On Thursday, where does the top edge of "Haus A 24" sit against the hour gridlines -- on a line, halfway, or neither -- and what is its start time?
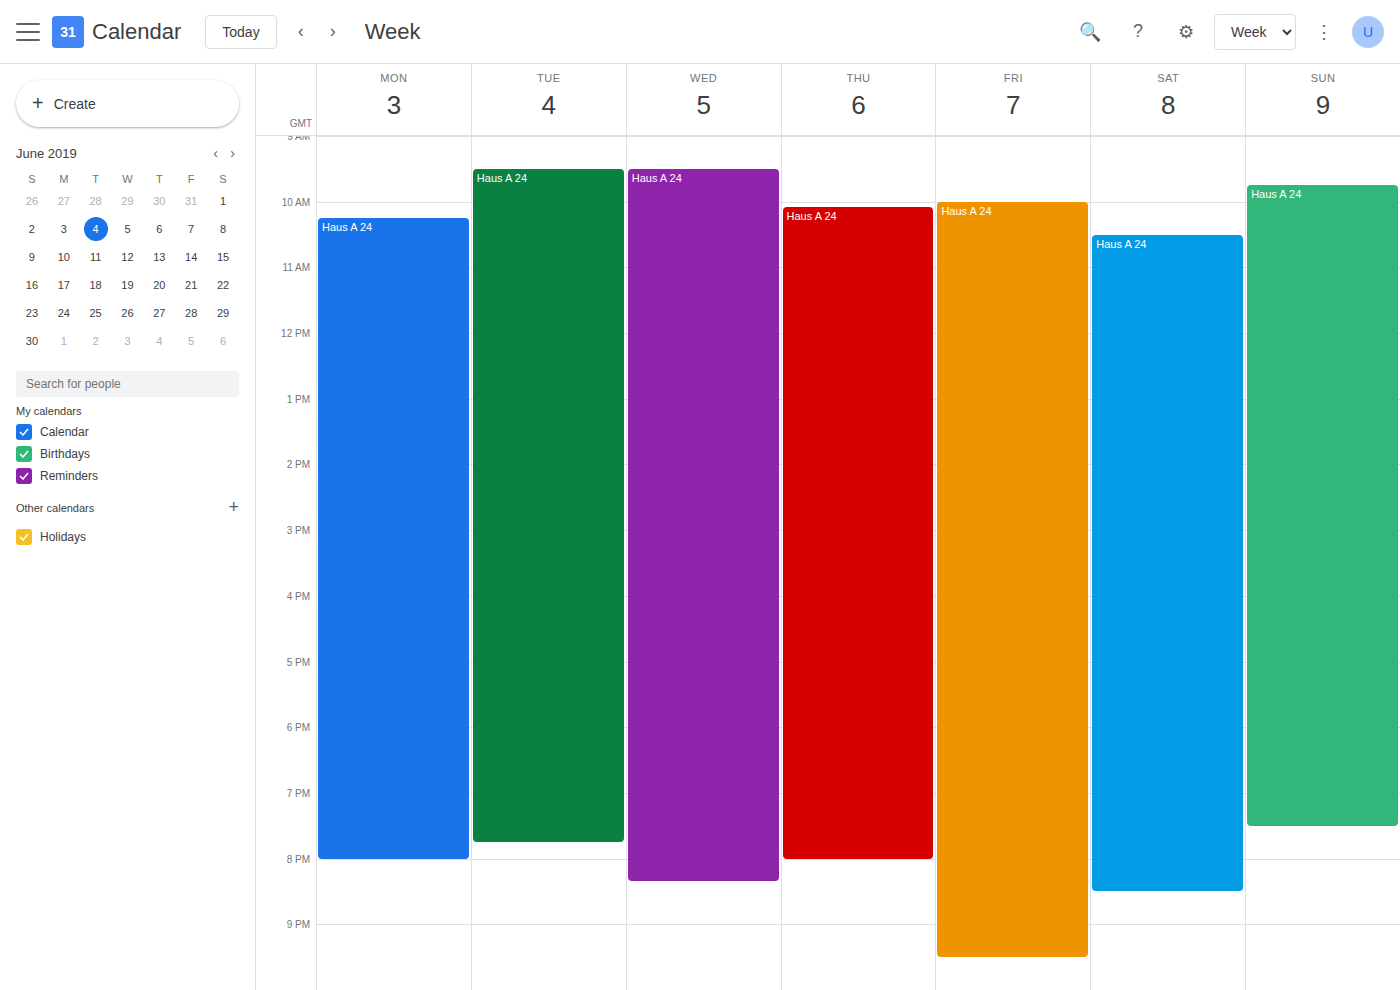
10:05 AM -- neither: 5 minutes below the 10 AM line and 55 minutes above the 11 AM line.